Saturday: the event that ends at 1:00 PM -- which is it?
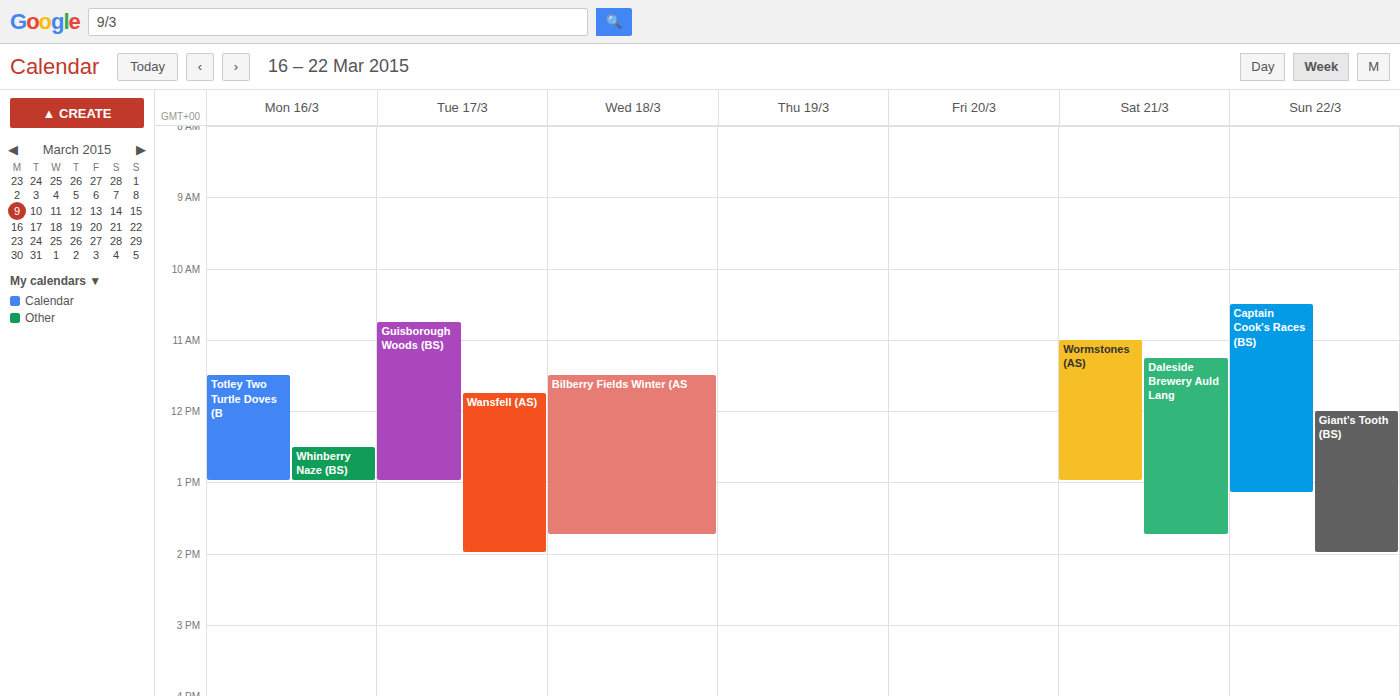
"Wormstones (AS)"